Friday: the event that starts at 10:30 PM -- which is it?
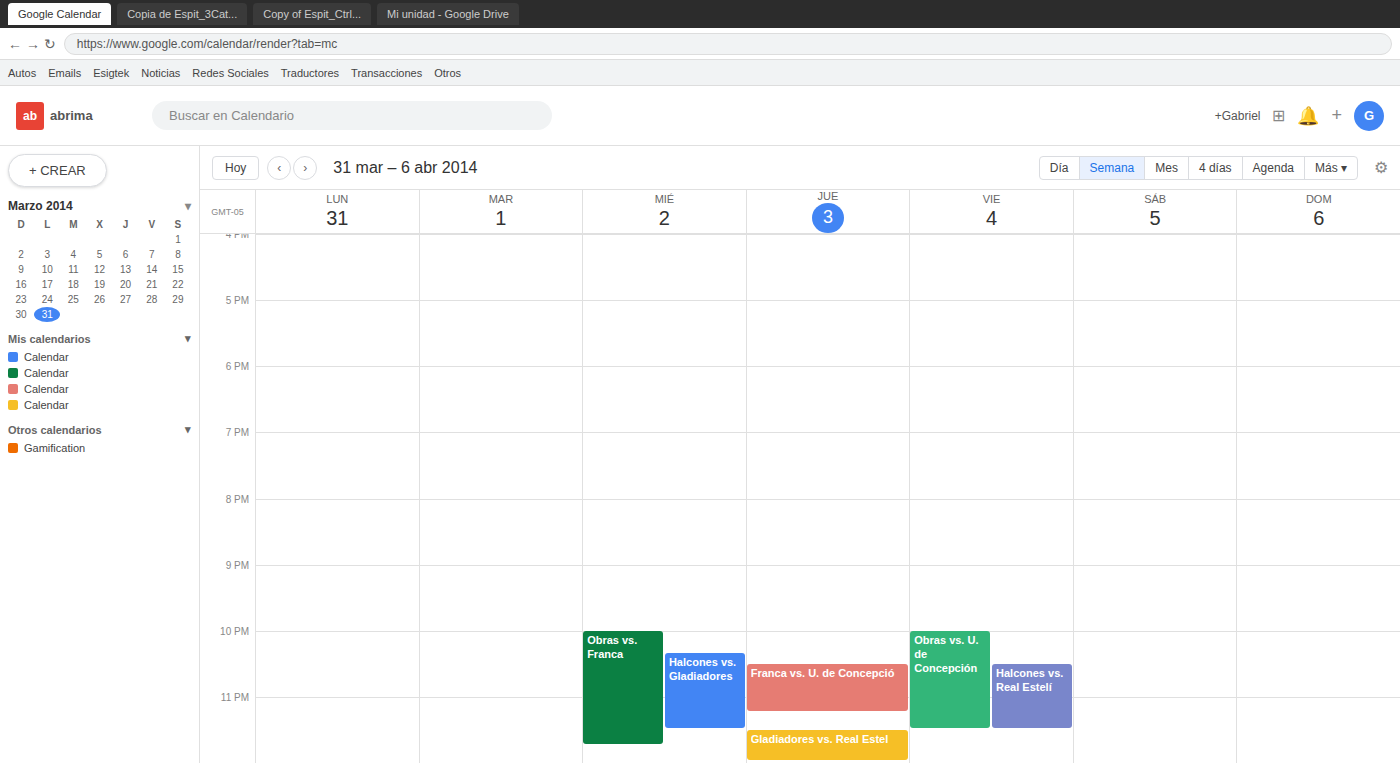
"Halcones vs. Real Estelí"